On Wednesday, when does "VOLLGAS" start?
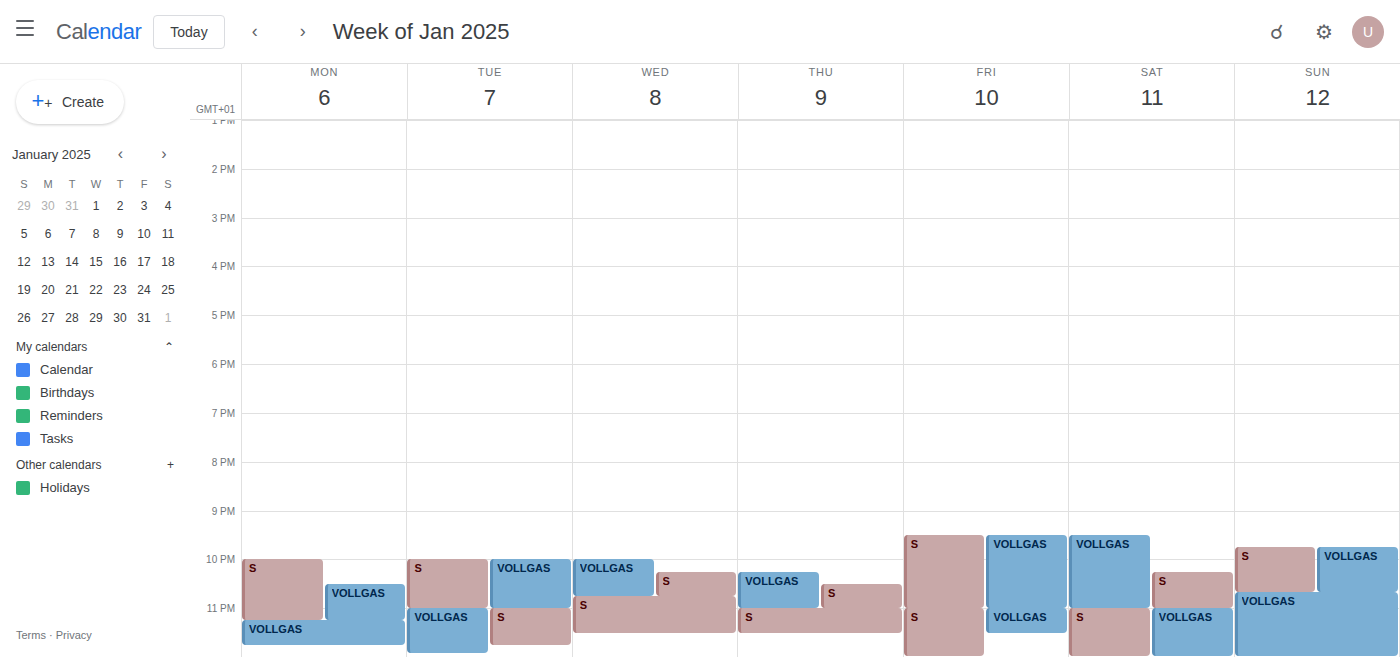
10:00 PM